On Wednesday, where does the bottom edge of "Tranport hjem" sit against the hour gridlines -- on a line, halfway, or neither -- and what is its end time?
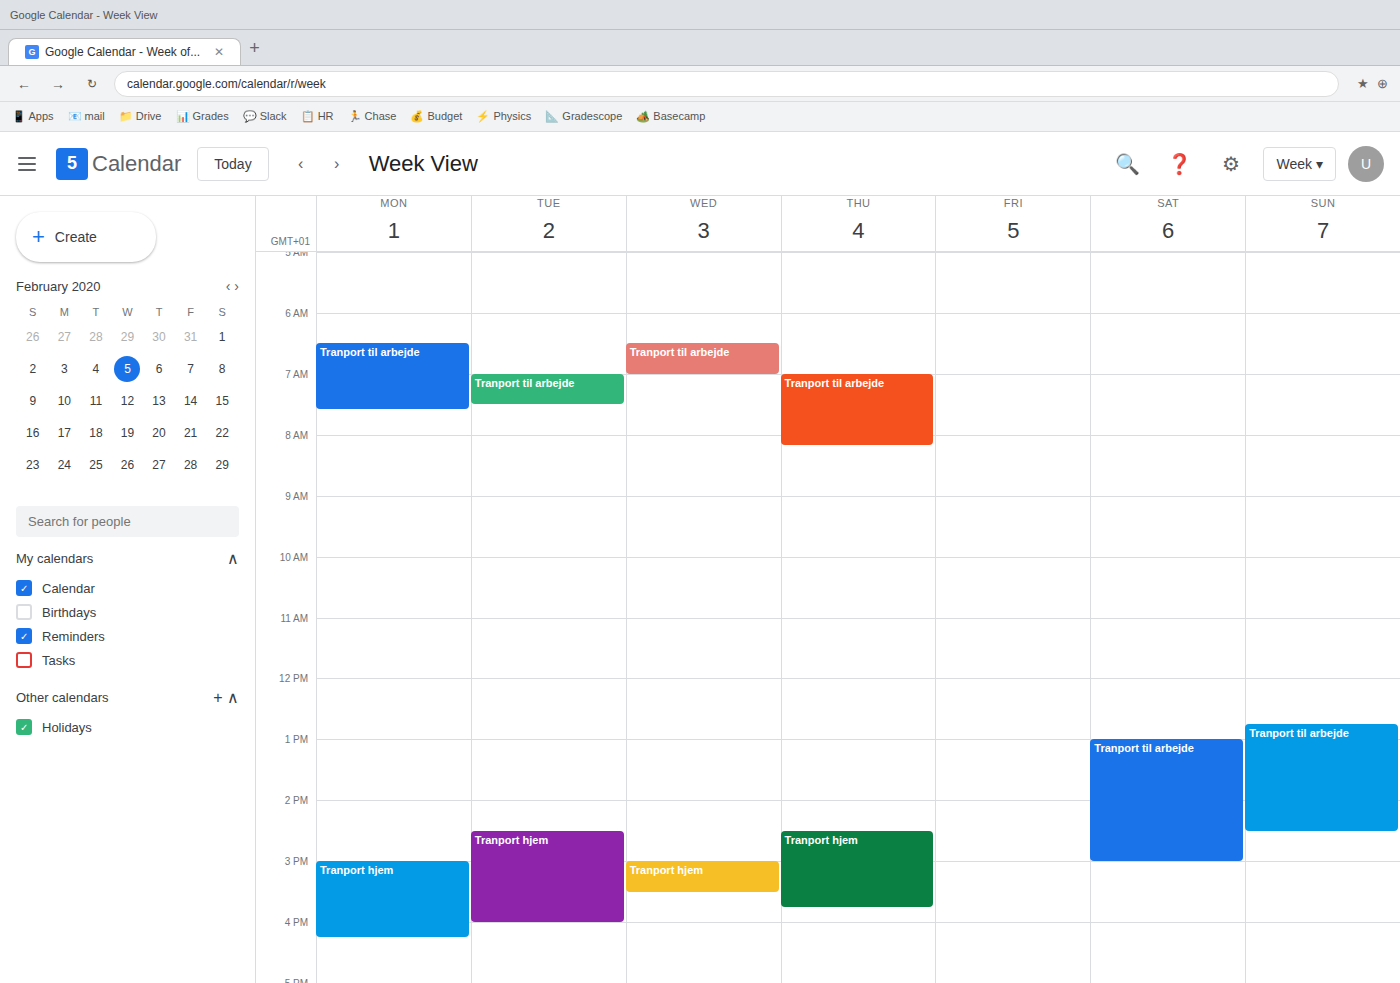
3:30 PM -- halfway between the 3 PM and 4 PM lines.